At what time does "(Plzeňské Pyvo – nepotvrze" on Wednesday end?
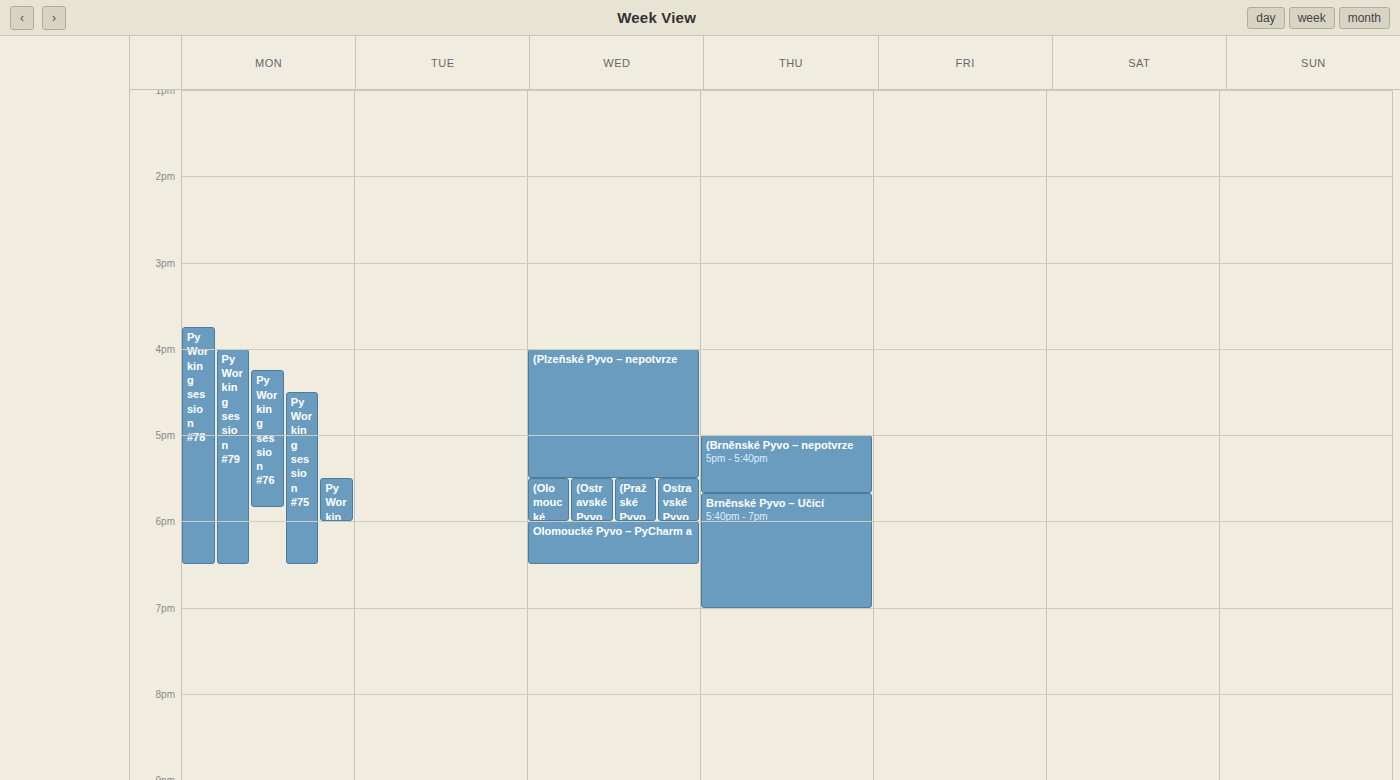
5:30 PM